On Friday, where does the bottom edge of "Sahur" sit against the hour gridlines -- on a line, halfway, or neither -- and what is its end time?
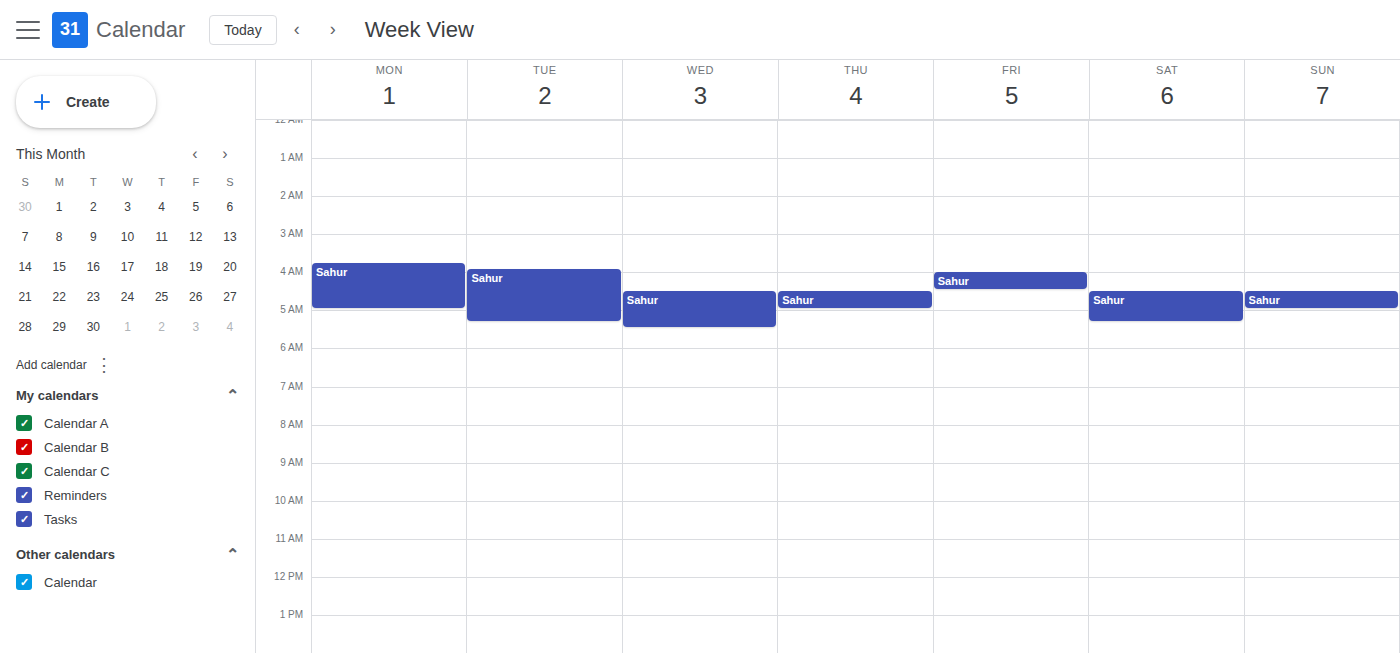
4:30 AM -- halfway between the 4 AM and 5 AM lines.